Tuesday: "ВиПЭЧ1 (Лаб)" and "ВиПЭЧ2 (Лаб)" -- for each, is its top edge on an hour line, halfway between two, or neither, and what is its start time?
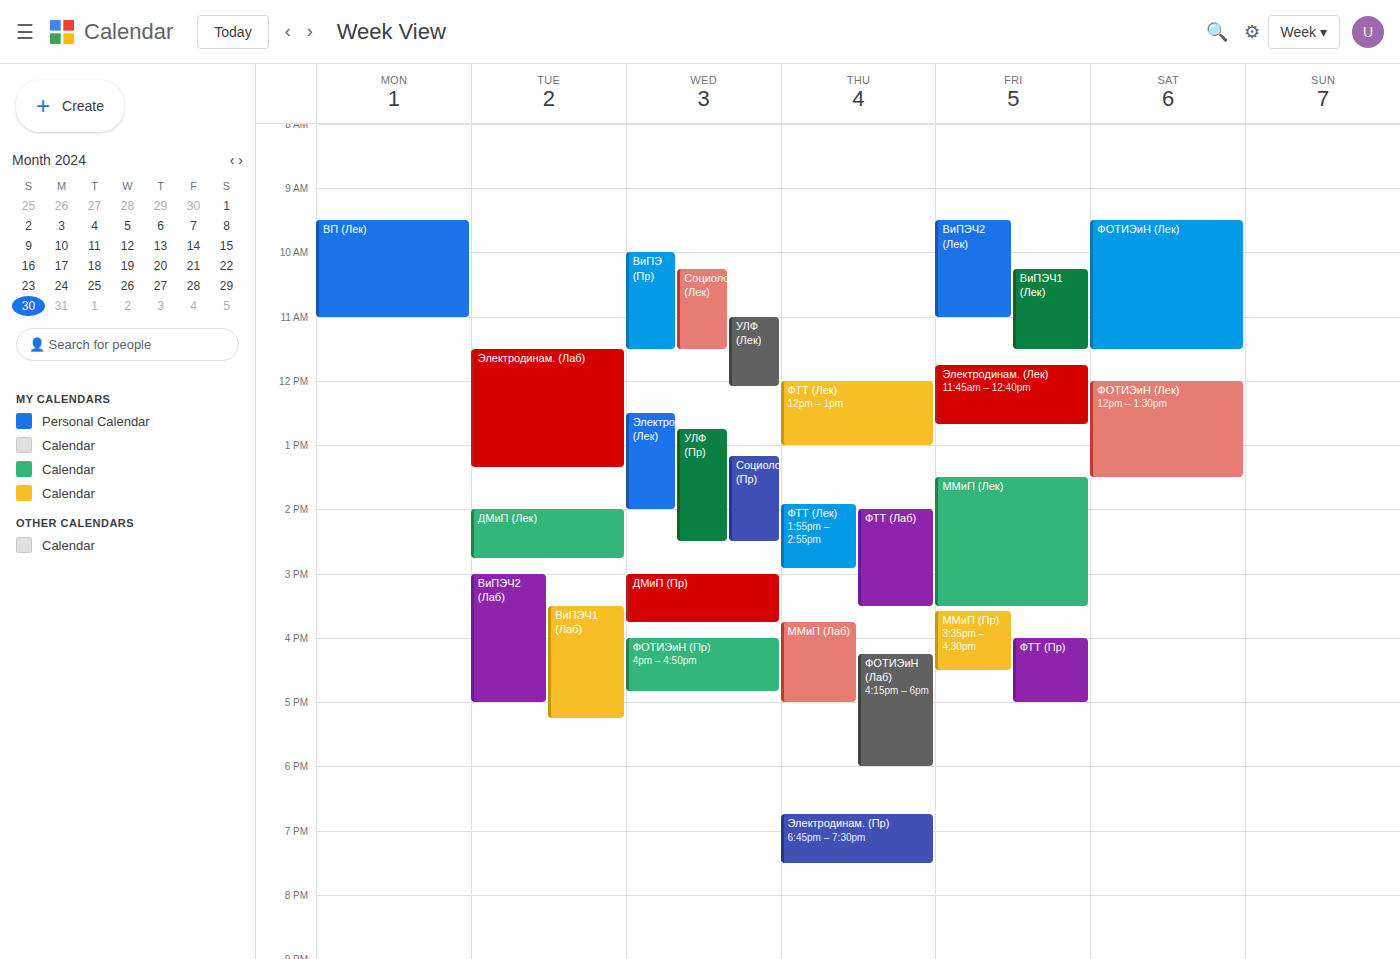
"ВиПЭЧ1 (Лаб)": 3:30 PM, halfway between the 3 PM and 4 PM lines. "ВиПЭЧ2 (Лаб)": 3:00 PM, exactly on the 3 PM line.